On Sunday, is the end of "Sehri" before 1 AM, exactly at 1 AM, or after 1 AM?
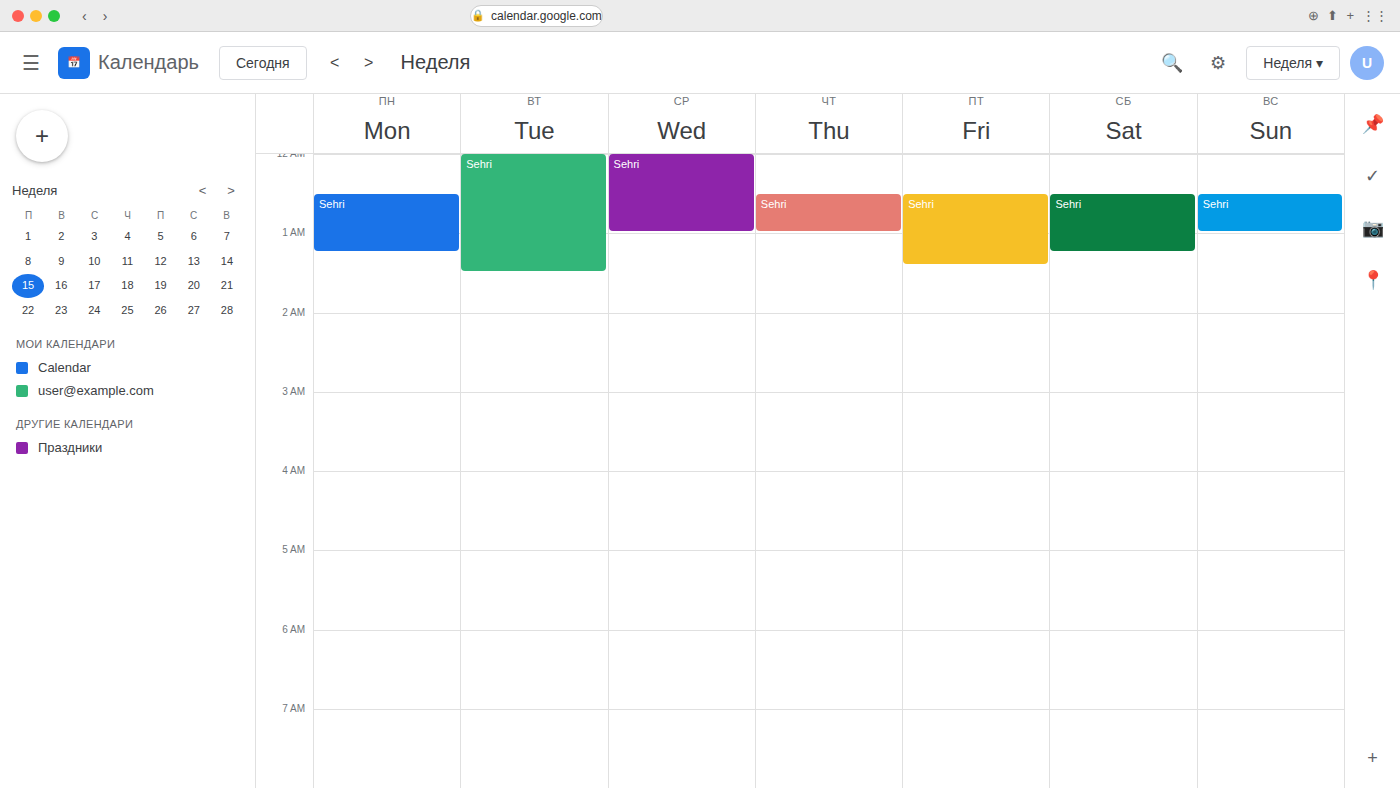
1:00 AM -- exactly at 1 AM, on the 1 AM line.